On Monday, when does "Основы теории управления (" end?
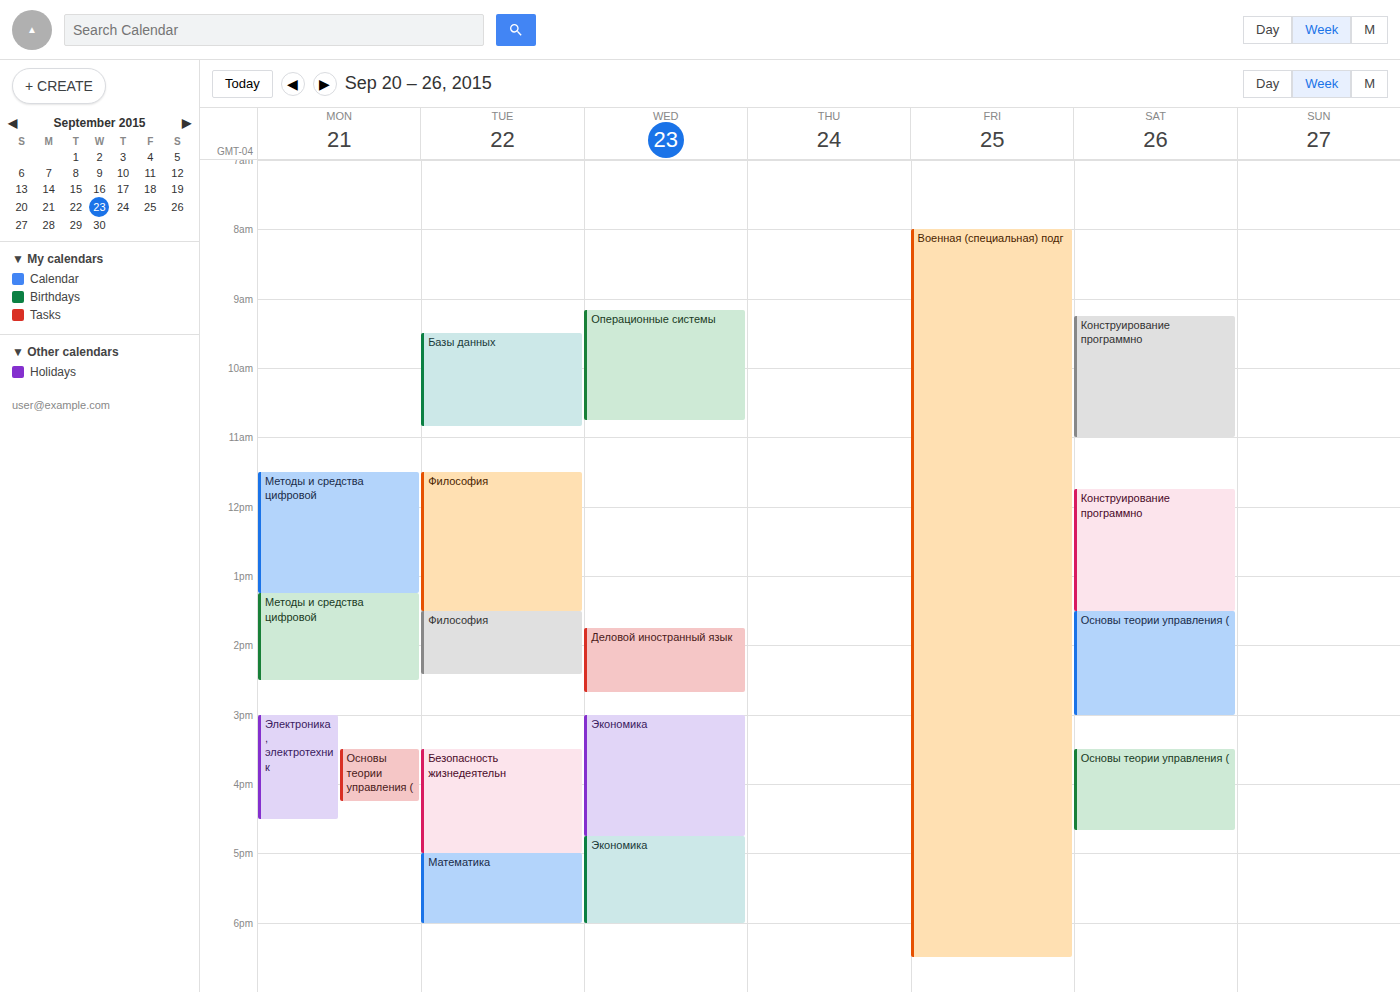
4:15 PM